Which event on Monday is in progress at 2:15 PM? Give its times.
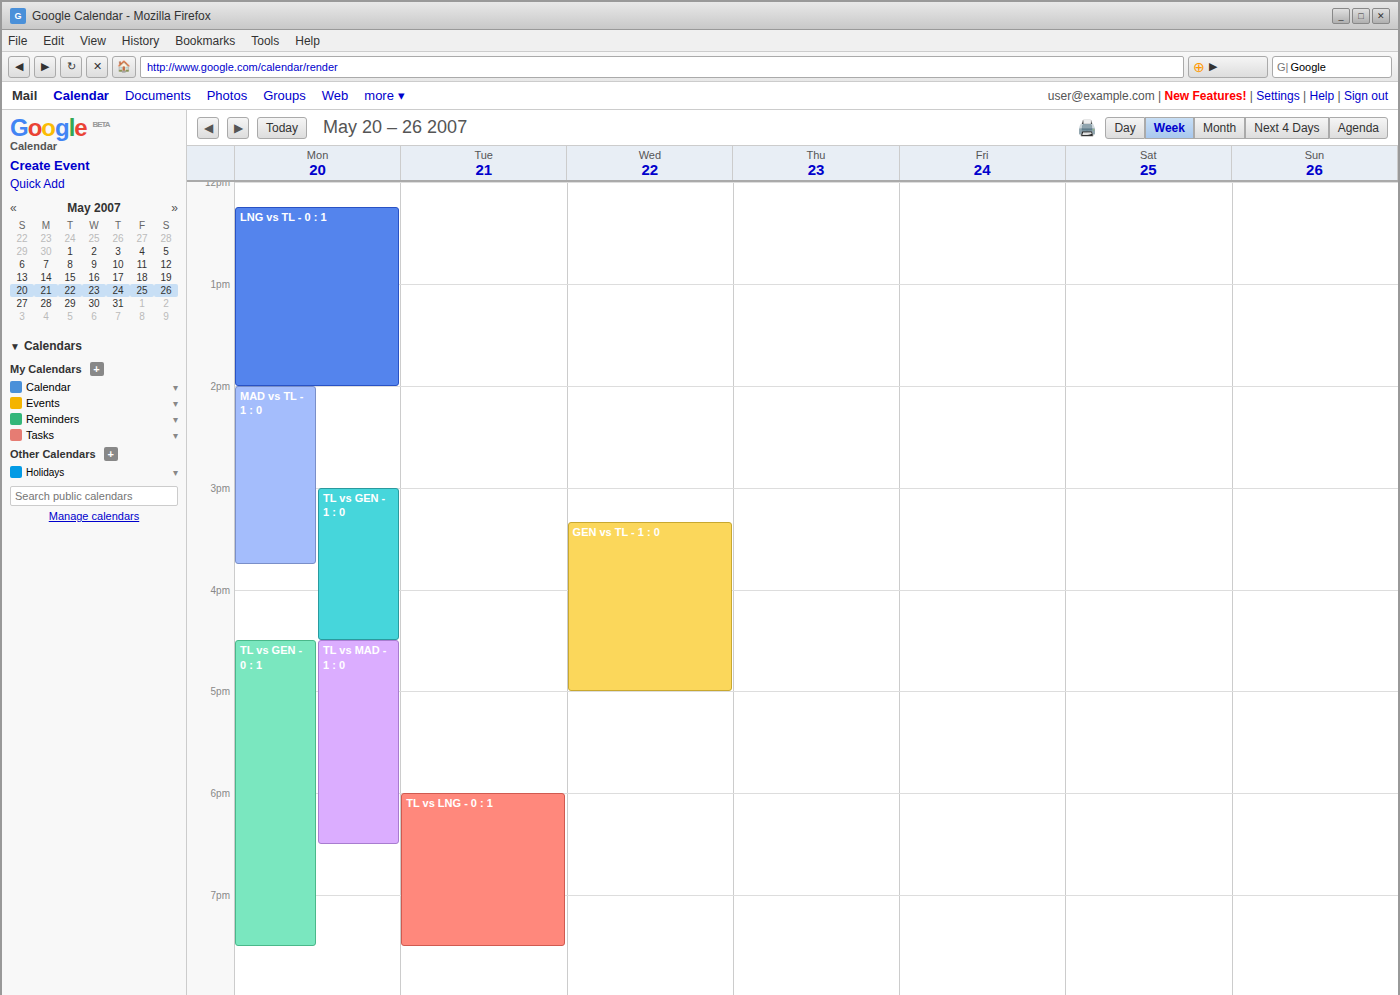
"MAD vs TL - 1 : 0", 2:00 PM to 3:45 PM